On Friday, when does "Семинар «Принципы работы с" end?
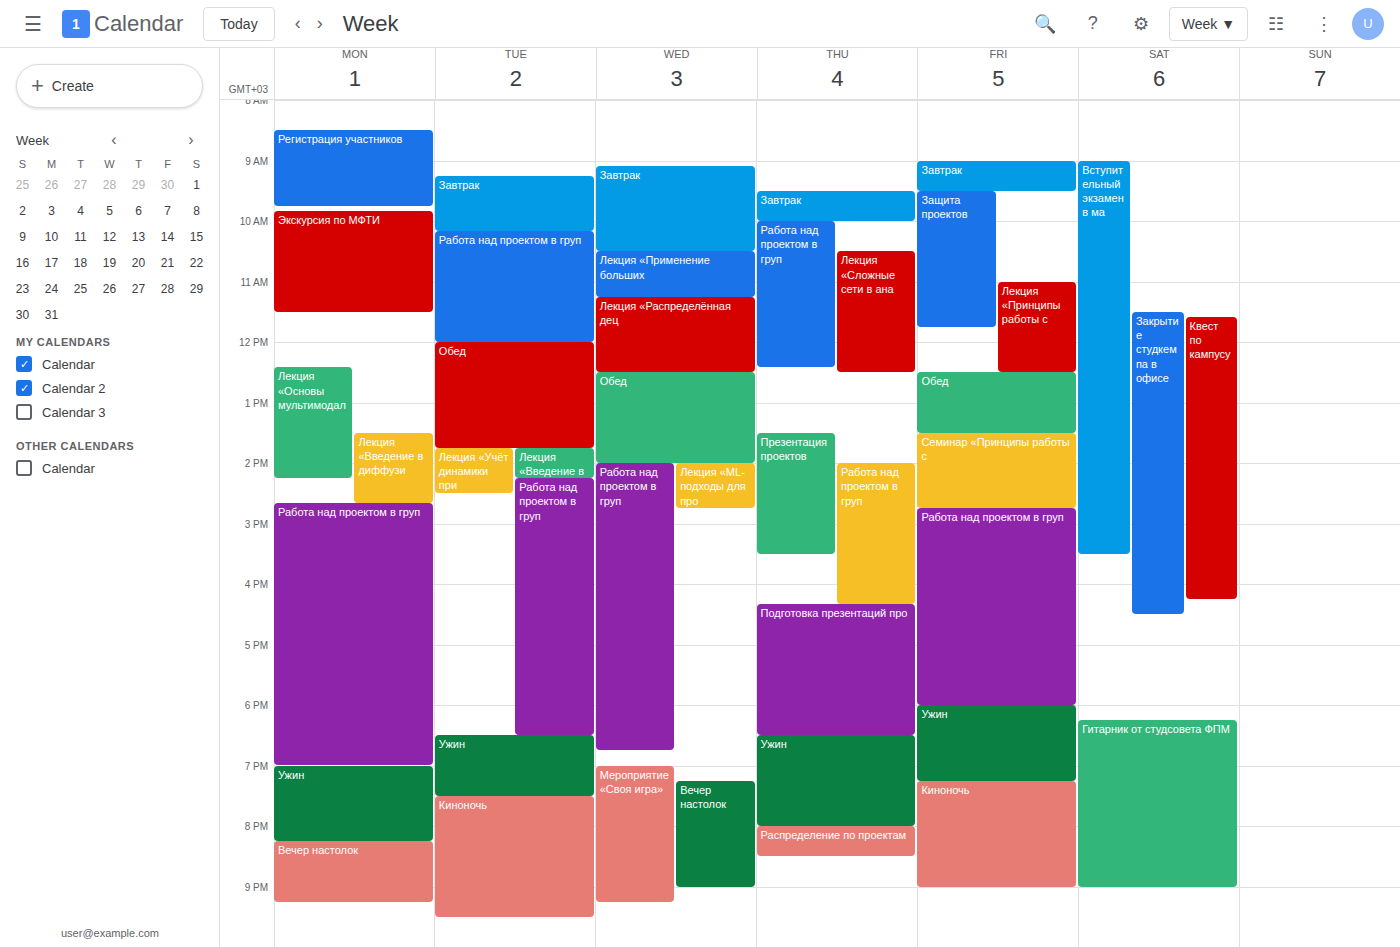
14:45